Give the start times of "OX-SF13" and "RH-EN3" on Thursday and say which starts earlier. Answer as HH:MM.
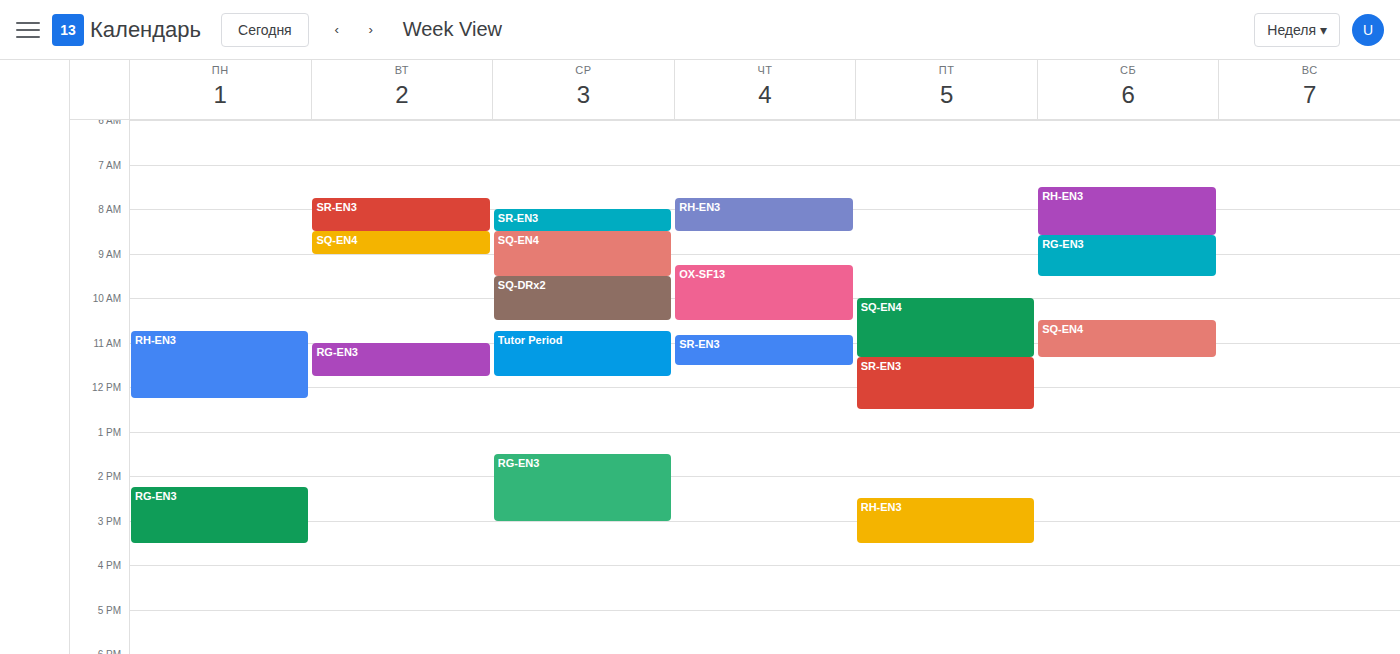
"RH-EN3" 07:45; "OX-SF13" 09:15.